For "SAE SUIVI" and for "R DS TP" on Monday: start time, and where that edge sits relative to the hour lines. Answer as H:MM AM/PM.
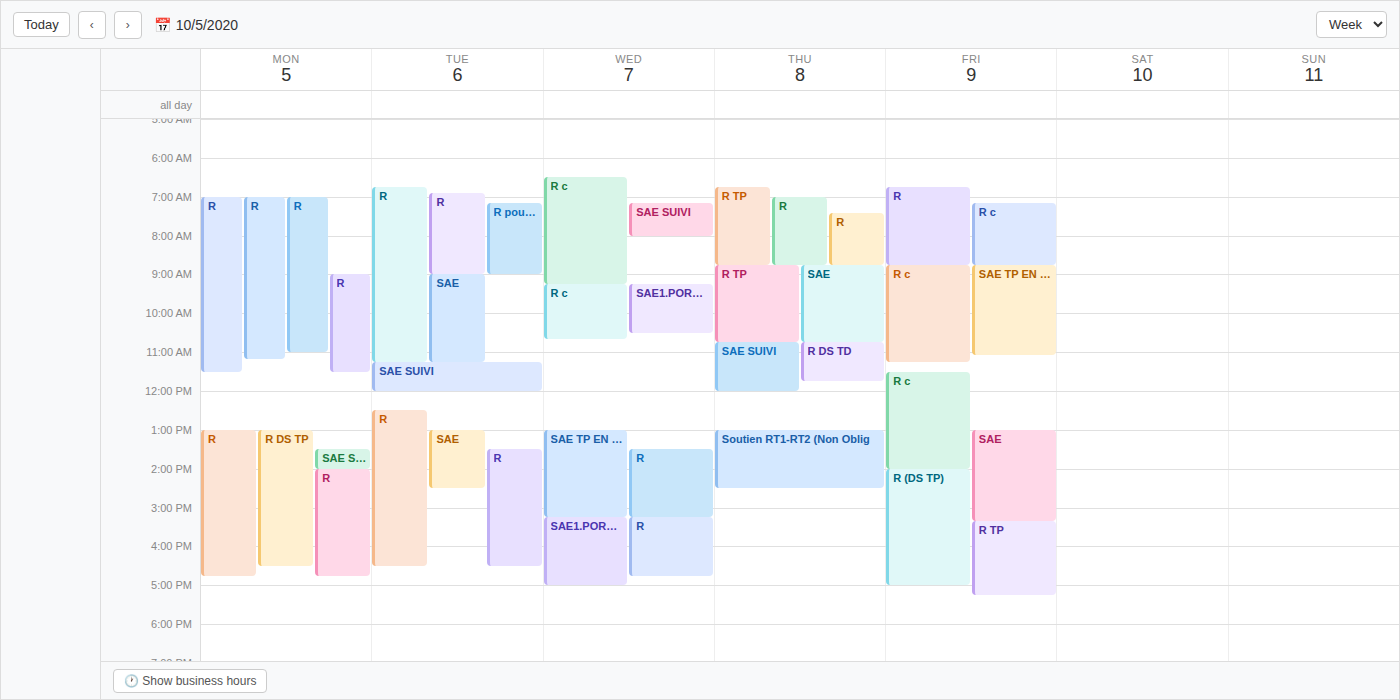
"SAE SUIVI": 1:30 PM, halfway between the 1 PM and 2 PM lines. "R DS TP": 1:00 PM, exactly on the 1 PM line.